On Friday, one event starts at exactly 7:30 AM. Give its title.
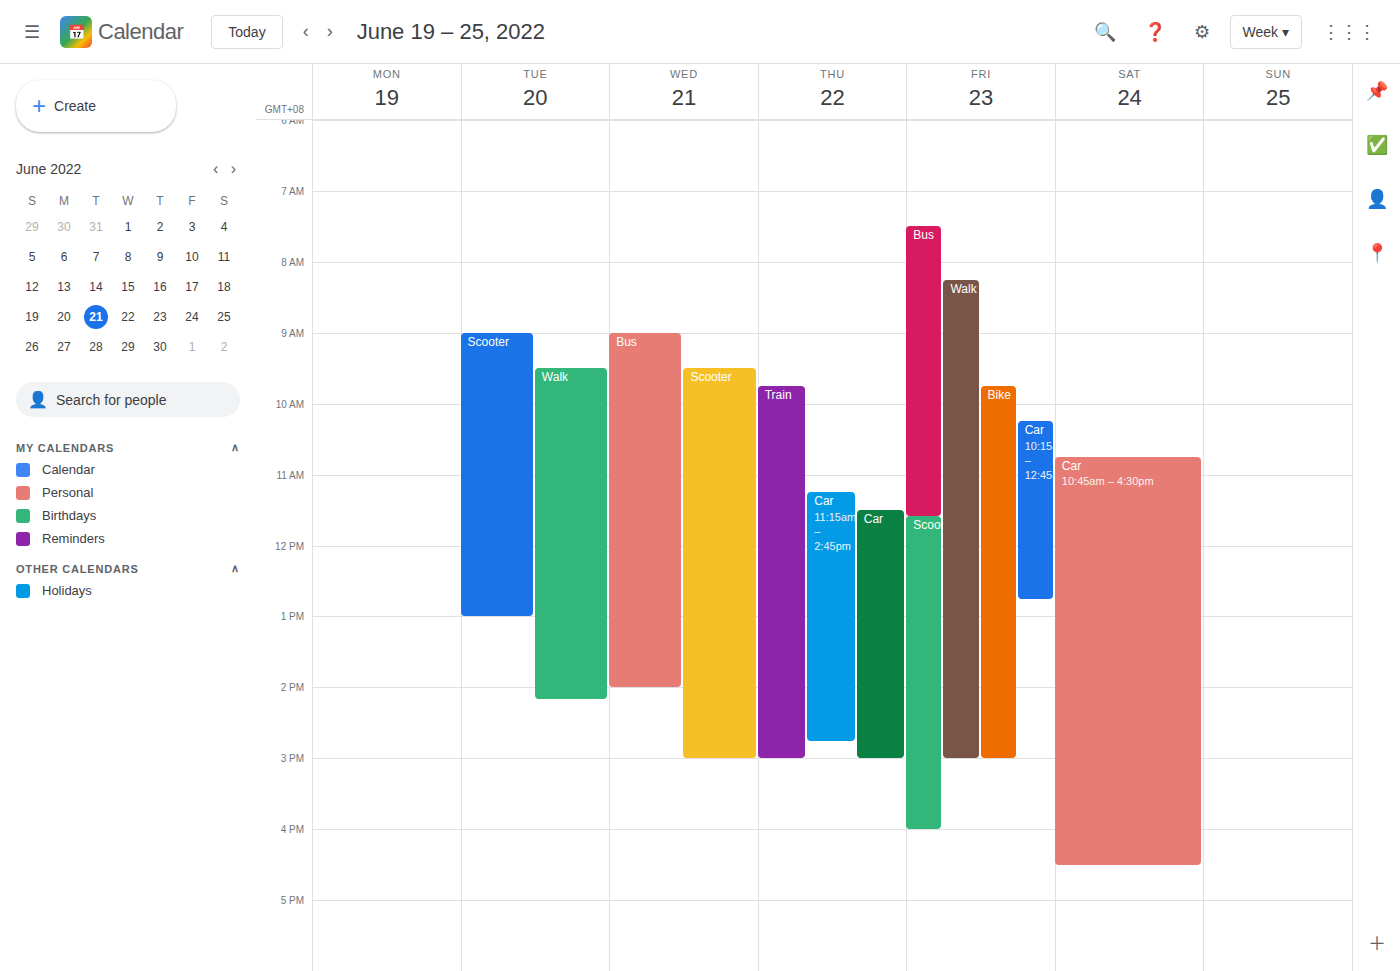
"Bus"